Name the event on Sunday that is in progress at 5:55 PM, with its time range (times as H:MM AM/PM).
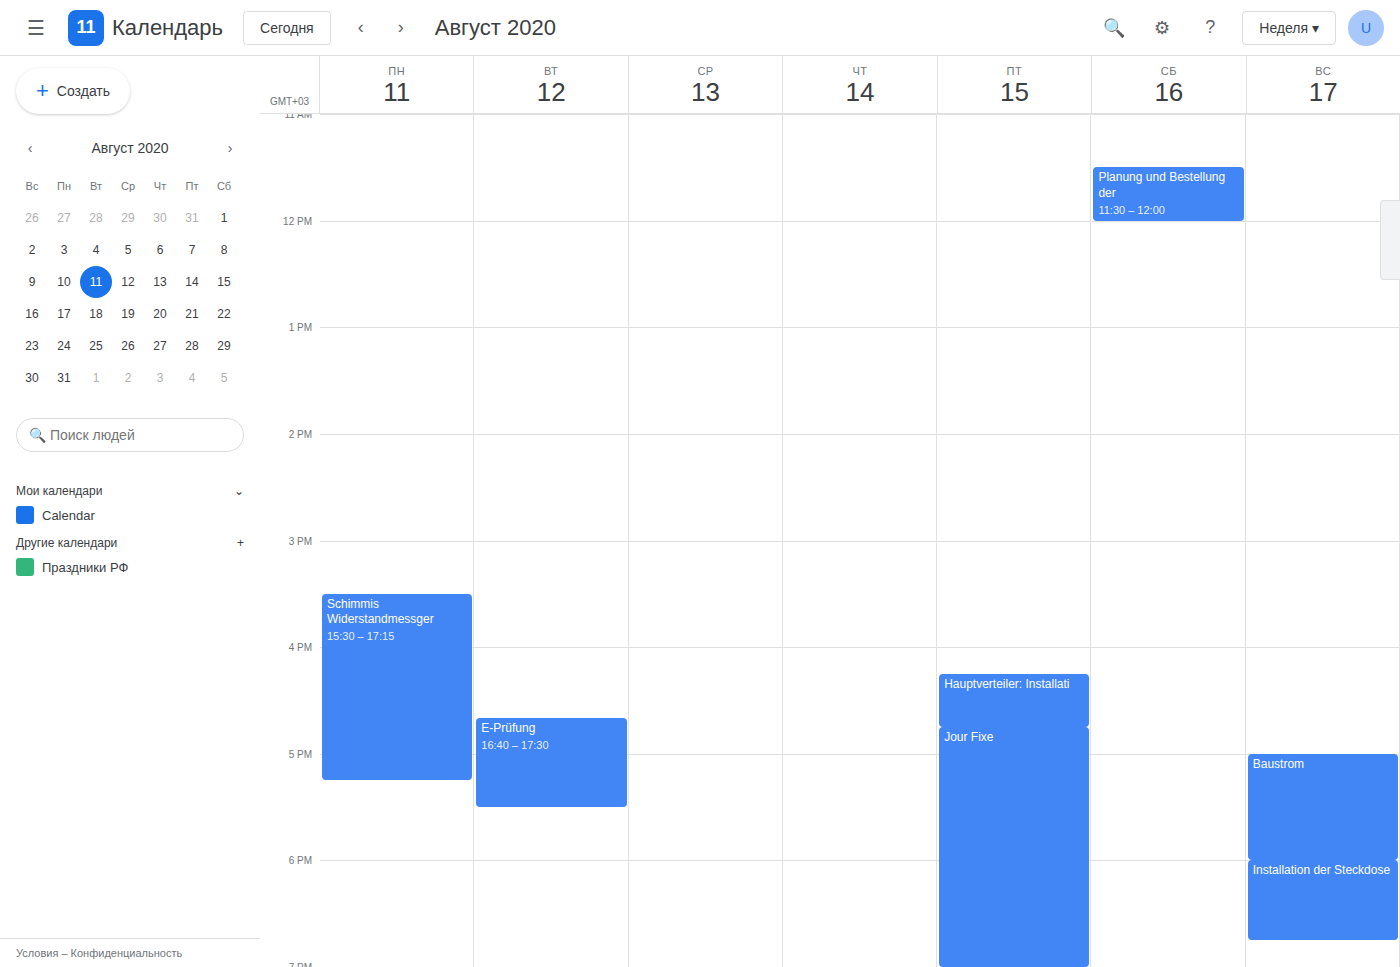
"Baustrom", 5:00 PM to 6:00 PM